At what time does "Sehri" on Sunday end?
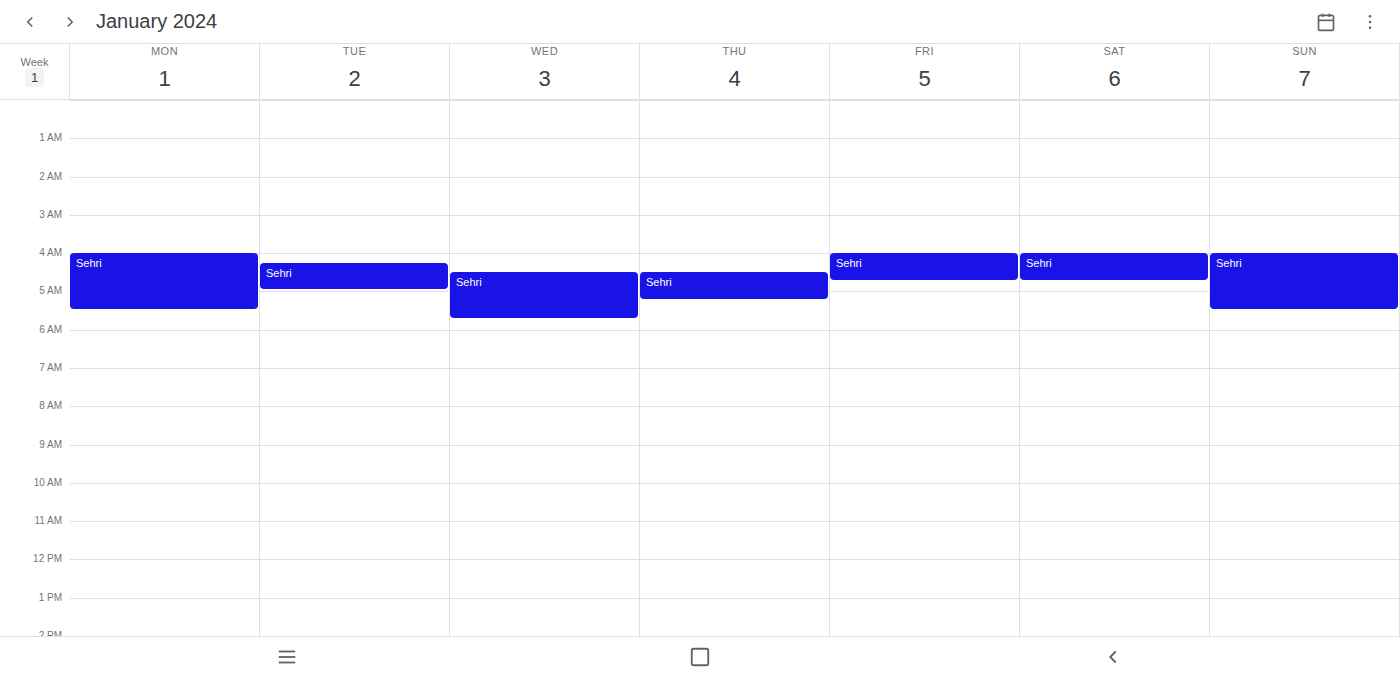
5:30 AM